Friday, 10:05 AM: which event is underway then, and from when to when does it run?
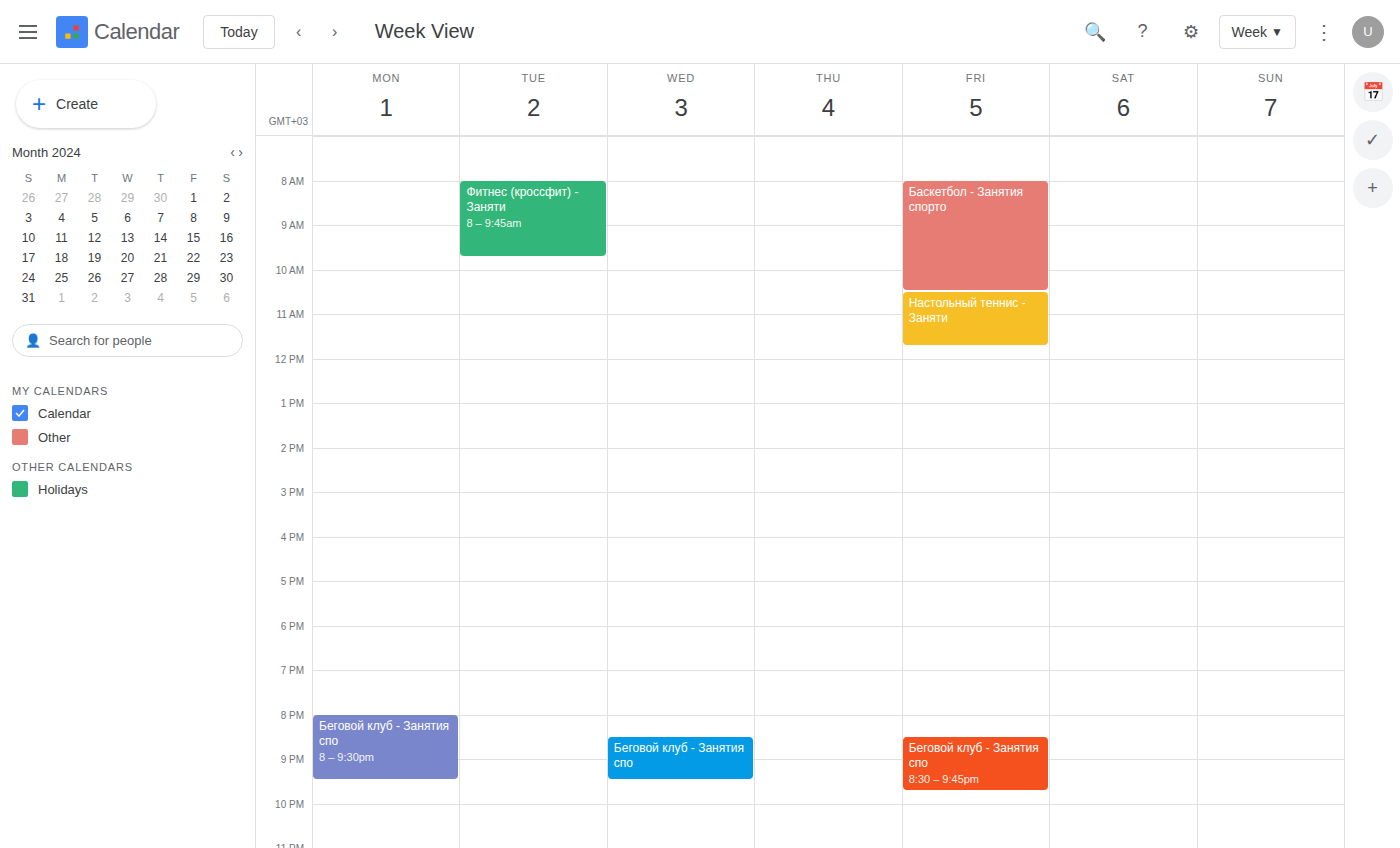
"Баскетбол - Занятия спорто", 8:00 AM to 10:30 AM